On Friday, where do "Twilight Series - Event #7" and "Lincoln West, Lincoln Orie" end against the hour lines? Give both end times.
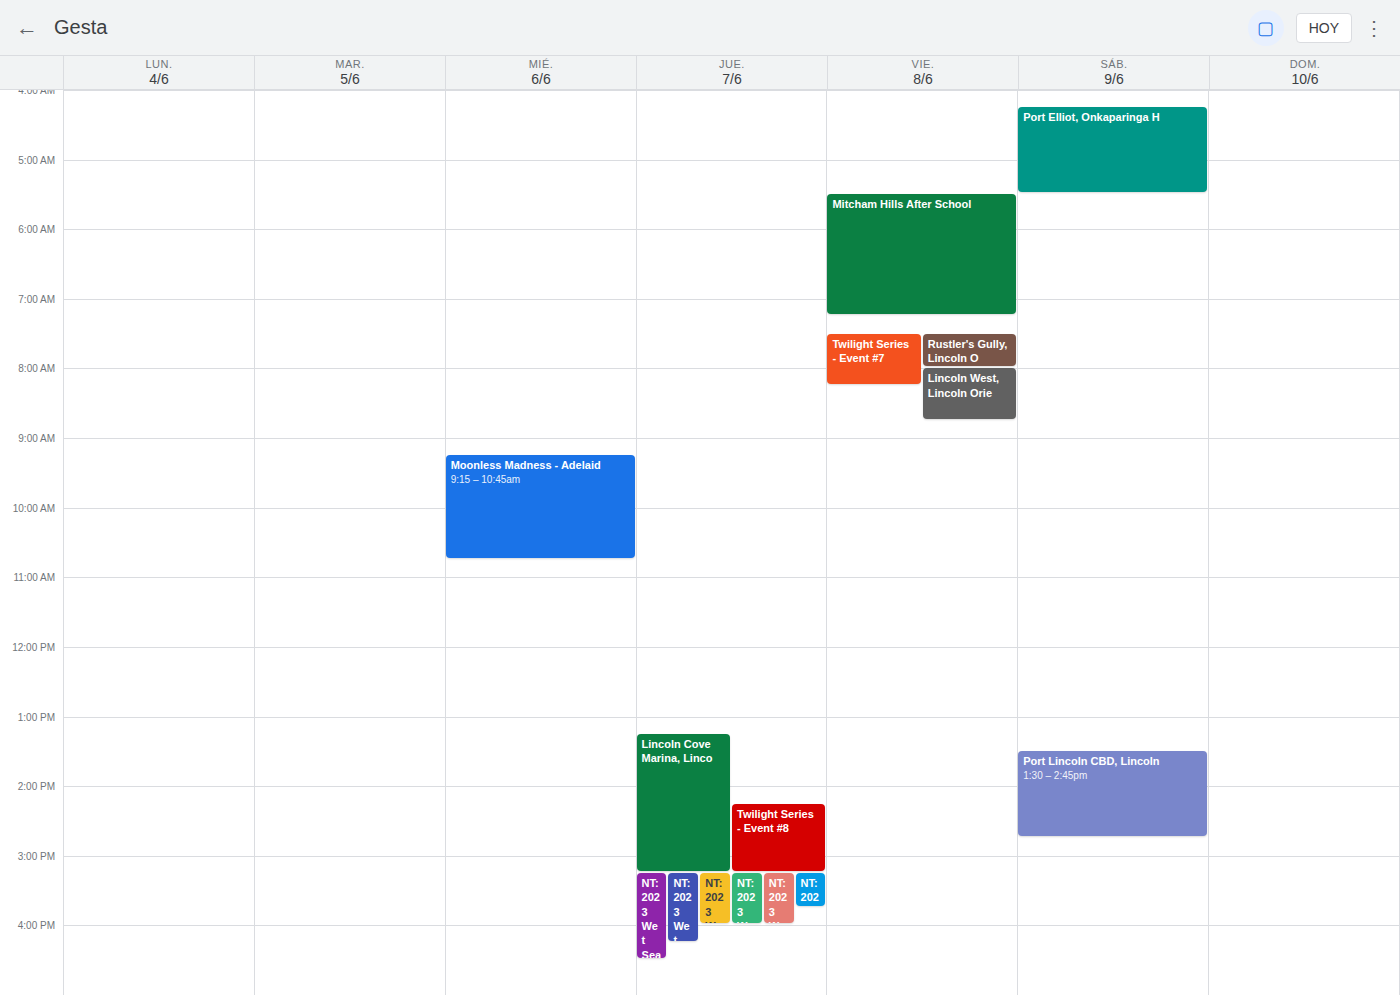
"Twilight Series - Event #7": 8:15 AM, neither: a quarter of the way from the 8 AM line to the 9 AM line. "Lincoln West, Lincoln Orie": 8:45 AM, neither: three quarters of the way from the 8 AM line to the 9 AM line.